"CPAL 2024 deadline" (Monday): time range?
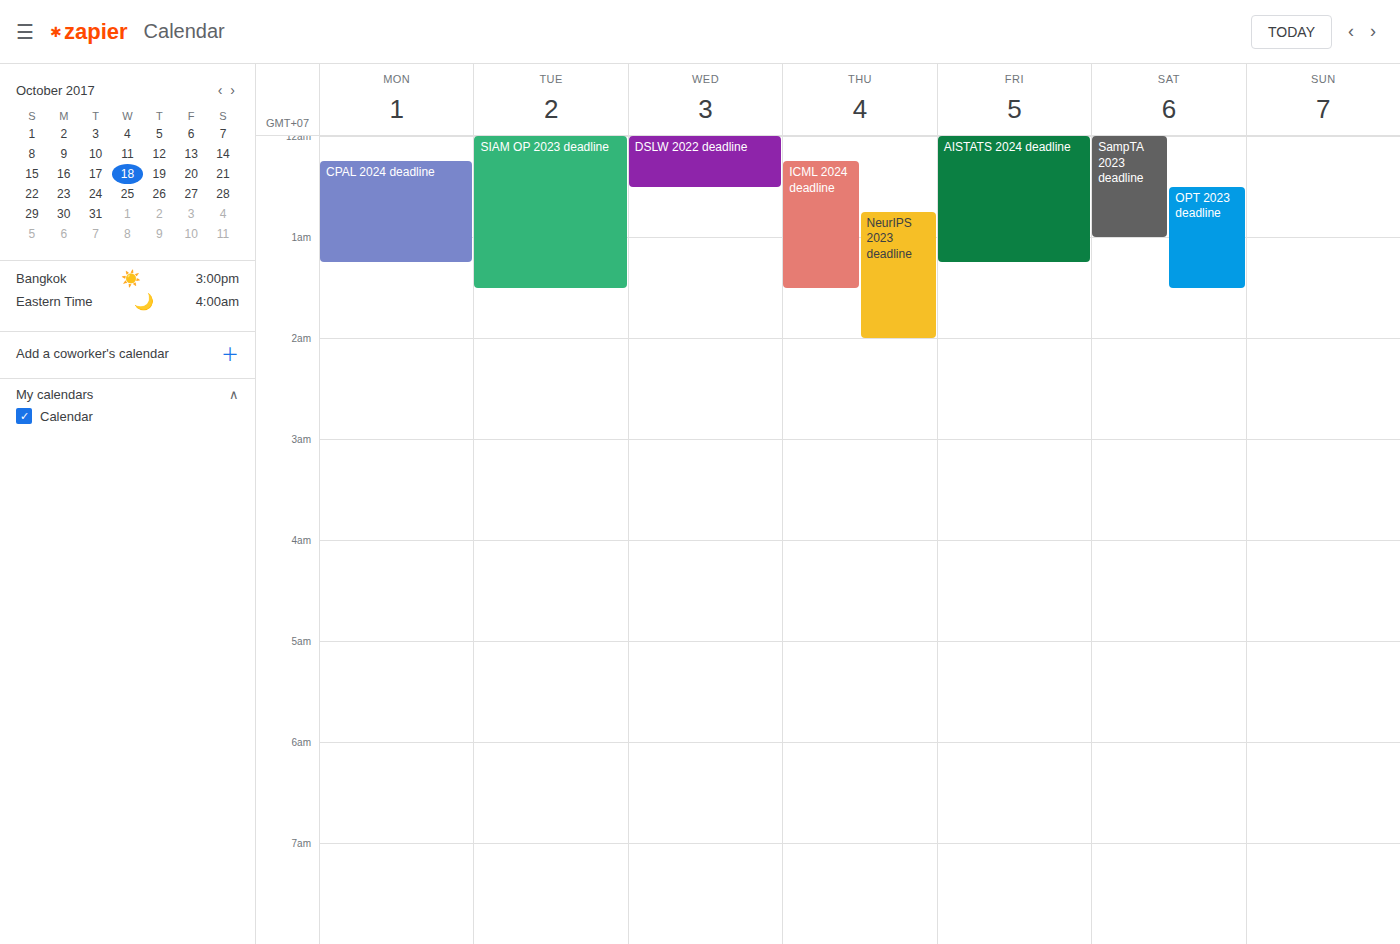
12:15 AM to 1:15 AM